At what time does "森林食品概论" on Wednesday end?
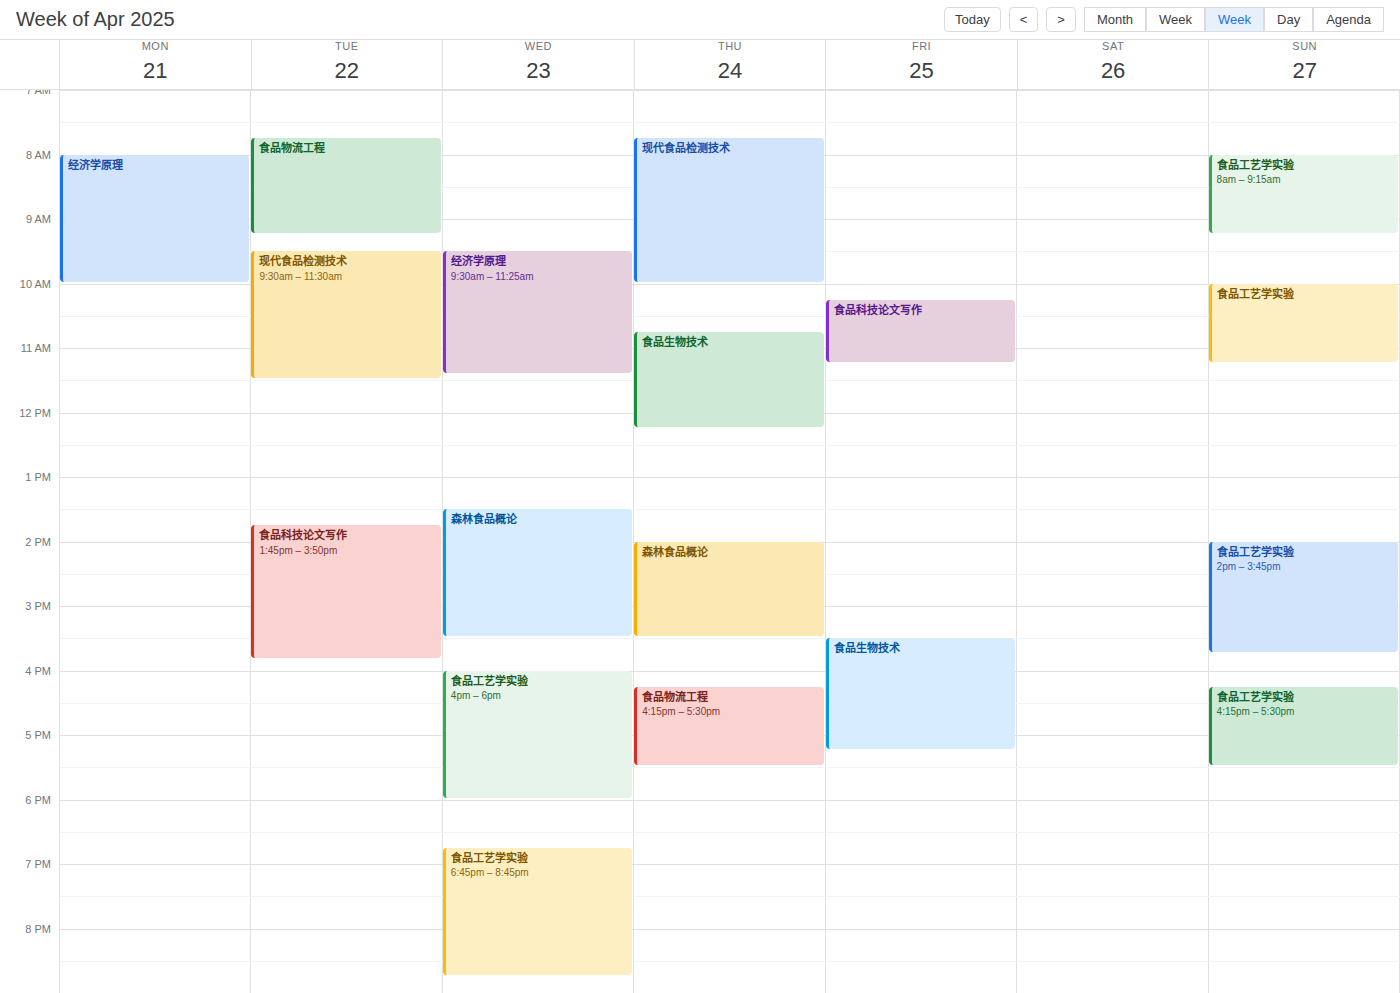
15:30